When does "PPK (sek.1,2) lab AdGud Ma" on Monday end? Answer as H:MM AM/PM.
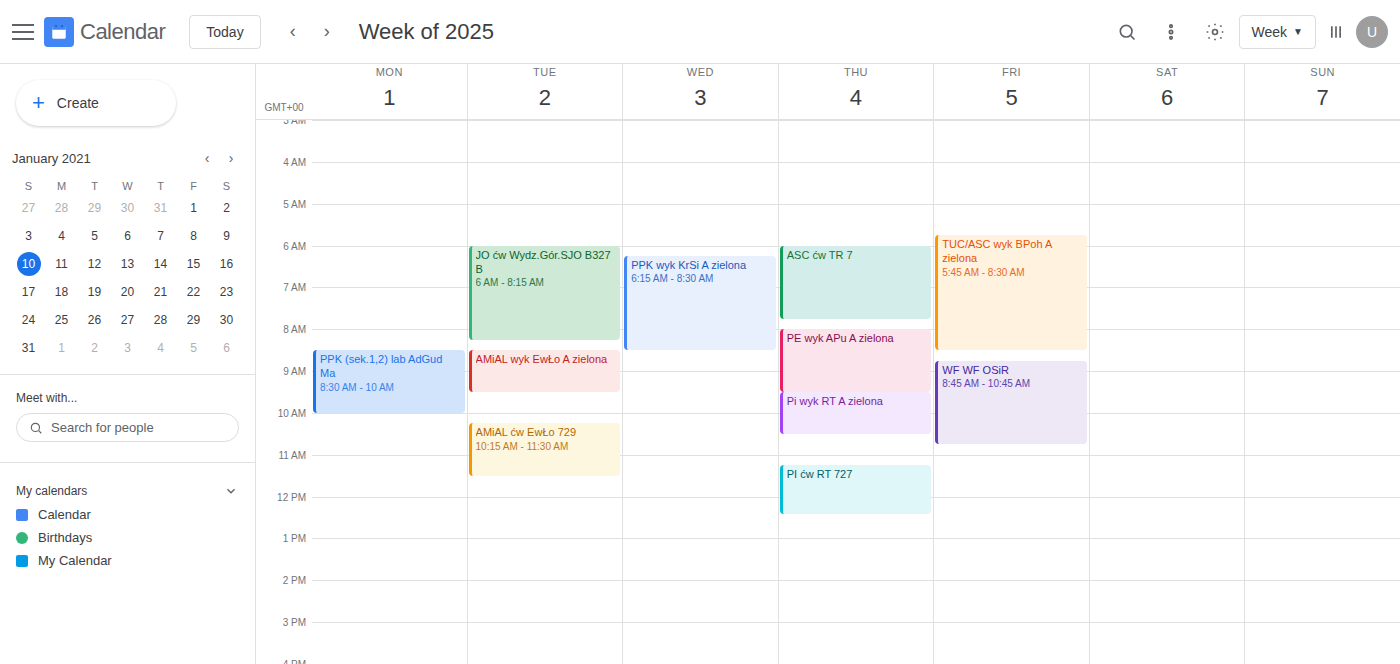
10:00 AM